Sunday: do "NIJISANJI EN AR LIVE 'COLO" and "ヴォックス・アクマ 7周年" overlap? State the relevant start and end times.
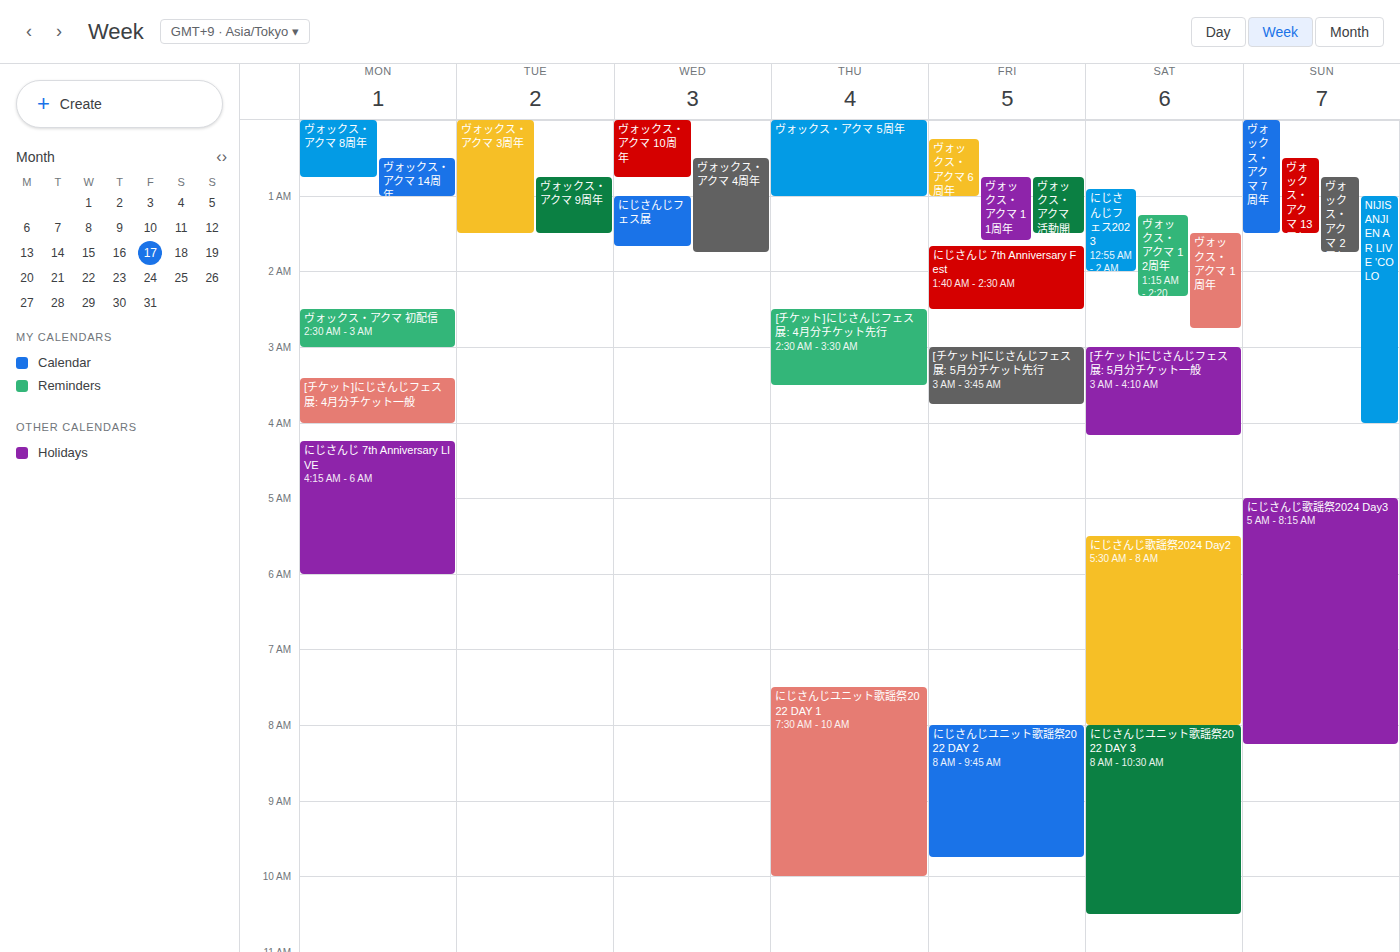
"NIJISANJI EN AR LIVE 'COLO" starts at 1:00 AM, before "ヴォックス・アクマ 7周年" ends at 1:30 AM -- they overlap.